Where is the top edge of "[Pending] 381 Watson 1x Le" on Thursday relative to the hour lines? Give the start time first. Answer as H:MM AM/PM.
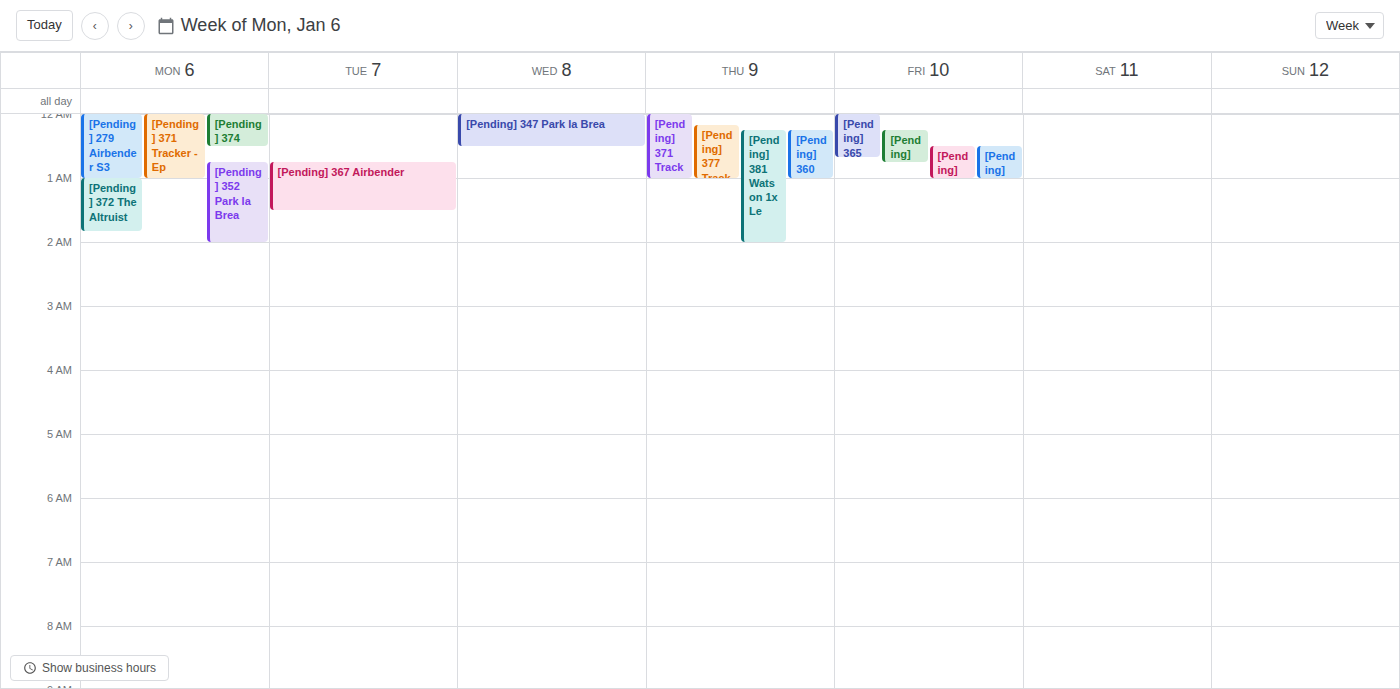
12:15 AM -- neither: a quarter of the way from the 12 AM line to the 1 AM line.